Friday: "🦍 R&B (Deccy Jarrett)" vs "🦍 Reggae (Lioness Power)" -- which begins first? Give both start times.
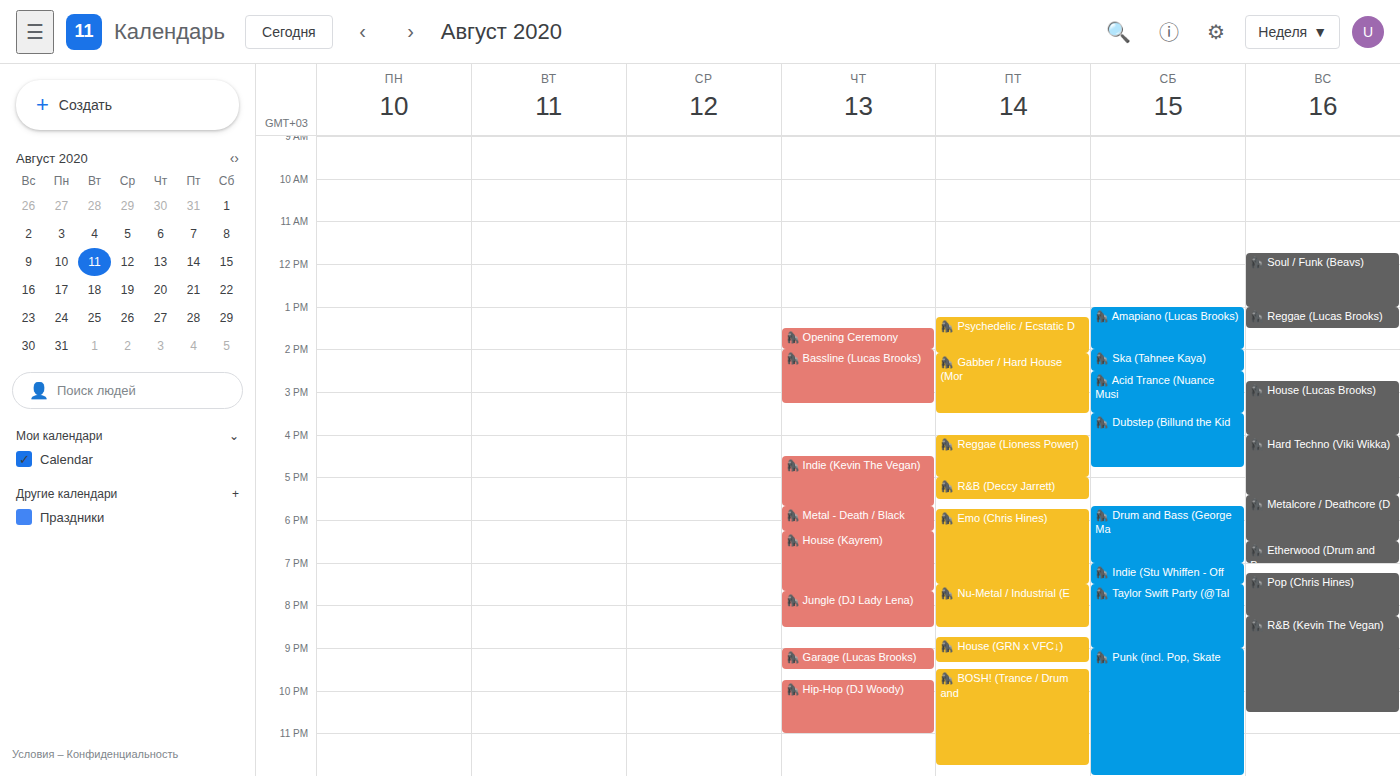
"🦍 Reggae (Lioness Power)" 4:00 PM; "🦍 R&B (Deccy Jarrett)" 5:00 PM.